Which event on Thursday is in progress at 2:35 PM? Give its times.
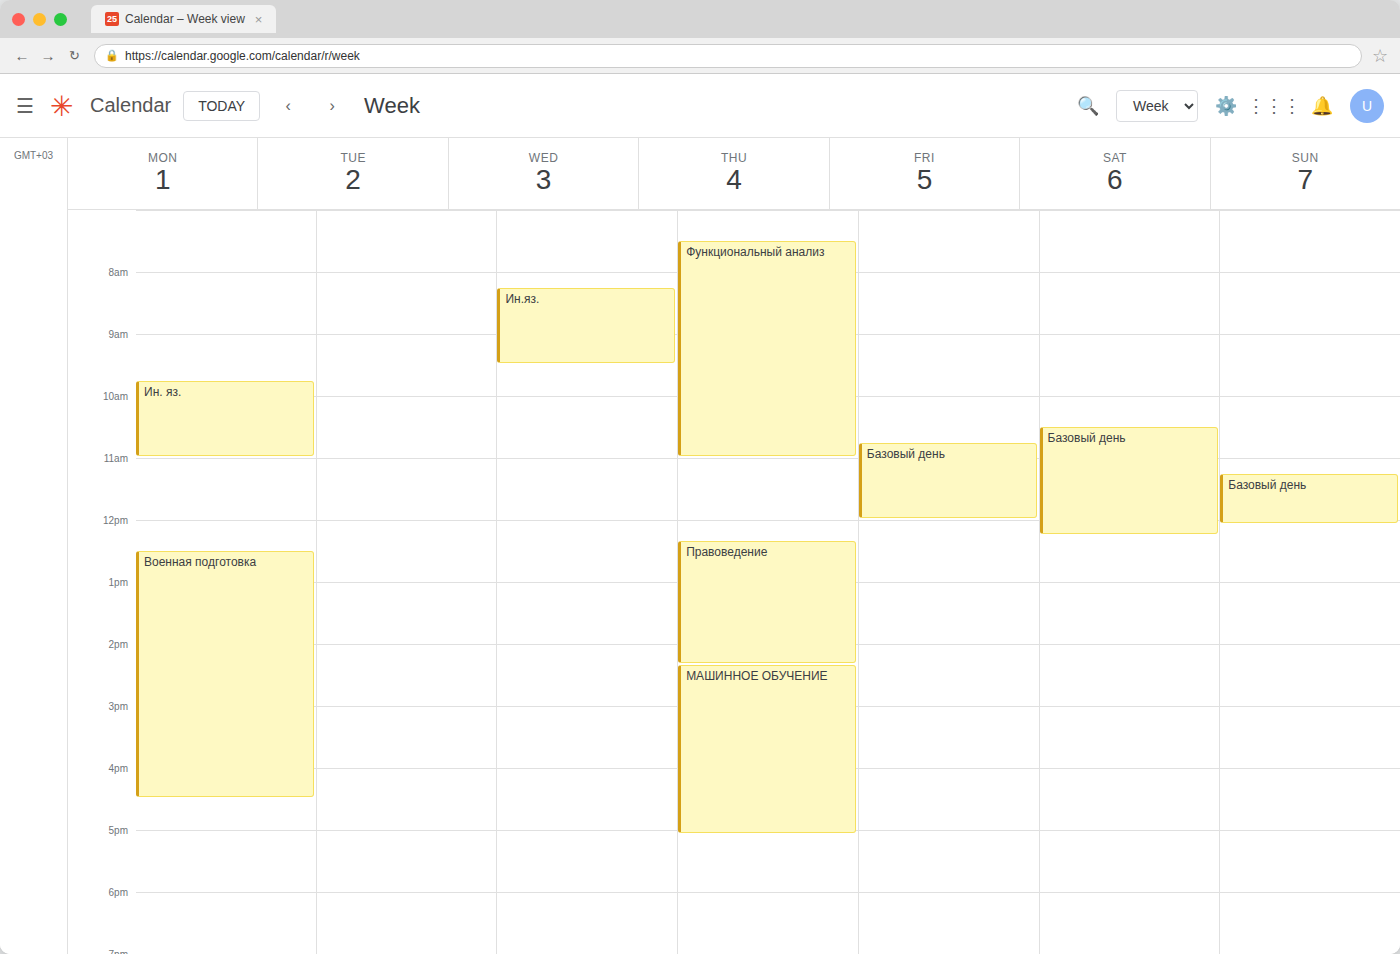
"МАШИННОЕ ОБУЧЕНИЕ", 2:20 PM to 5:05 PM